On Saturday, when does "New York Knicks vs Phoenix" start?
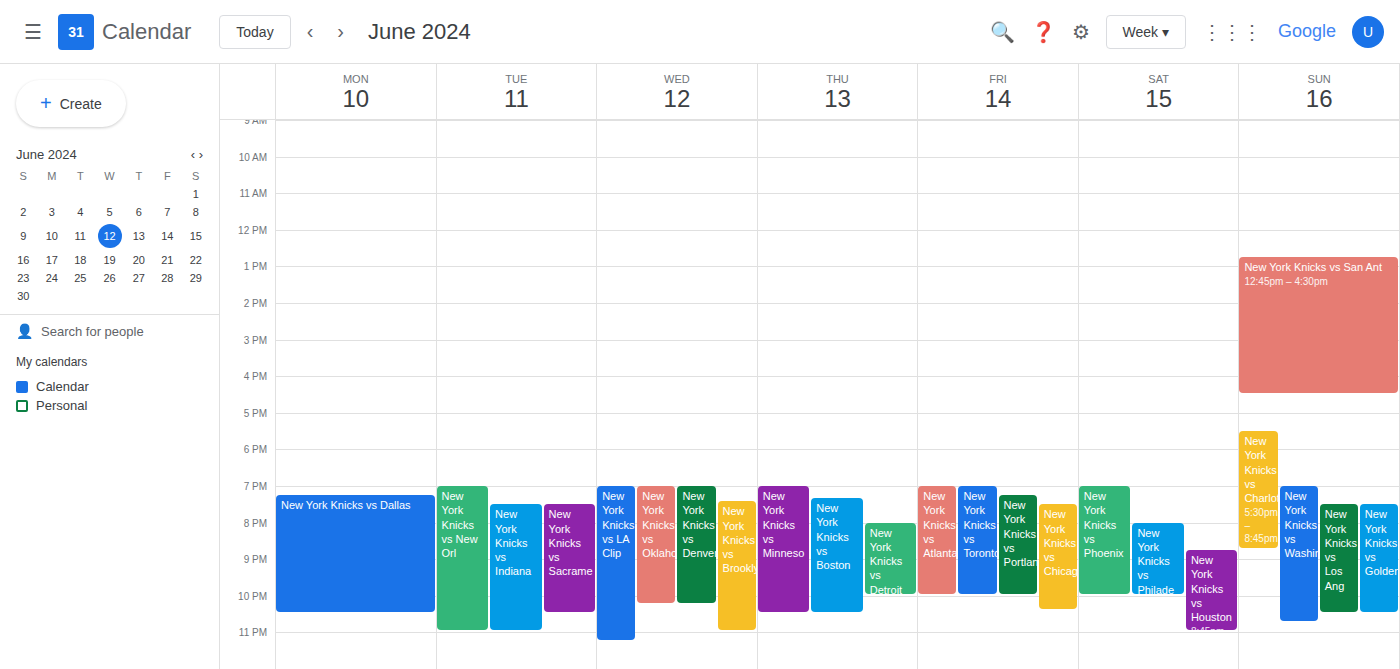
7:00 PM